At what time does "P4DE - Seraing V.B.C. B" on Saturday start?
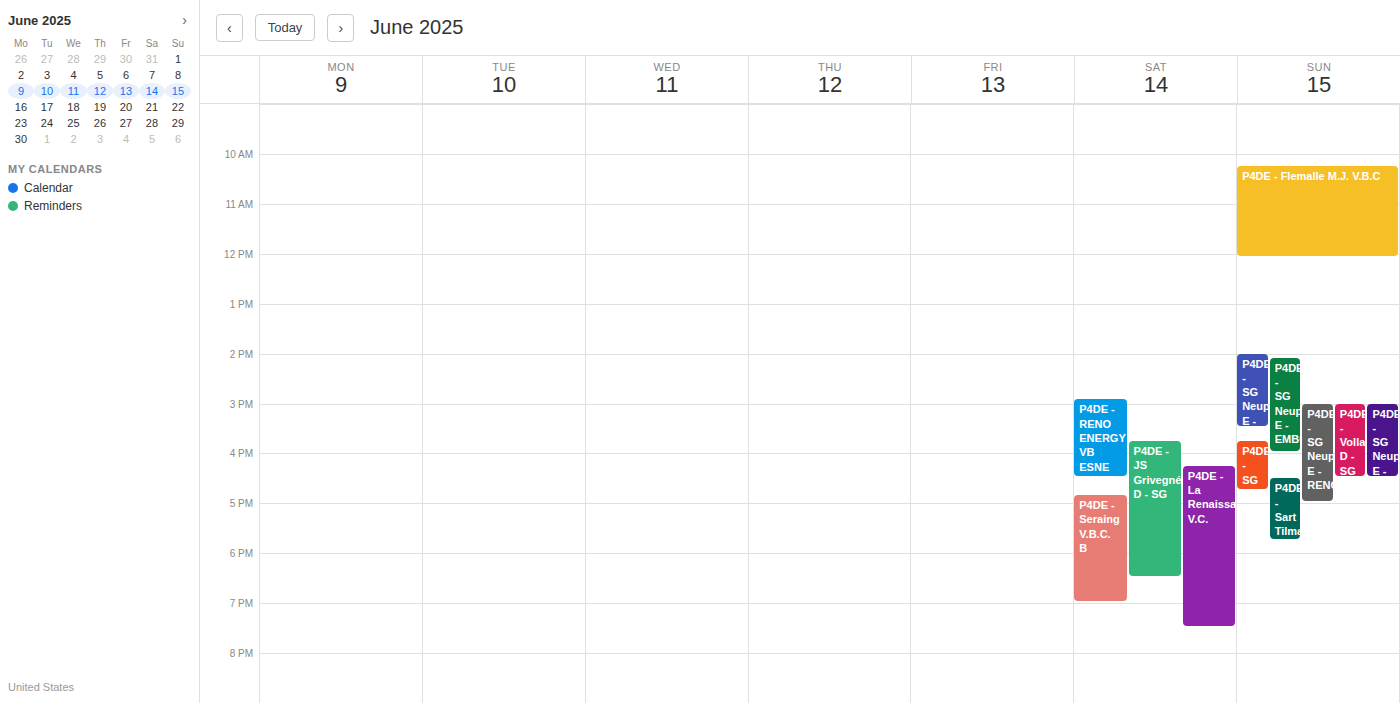
16:50